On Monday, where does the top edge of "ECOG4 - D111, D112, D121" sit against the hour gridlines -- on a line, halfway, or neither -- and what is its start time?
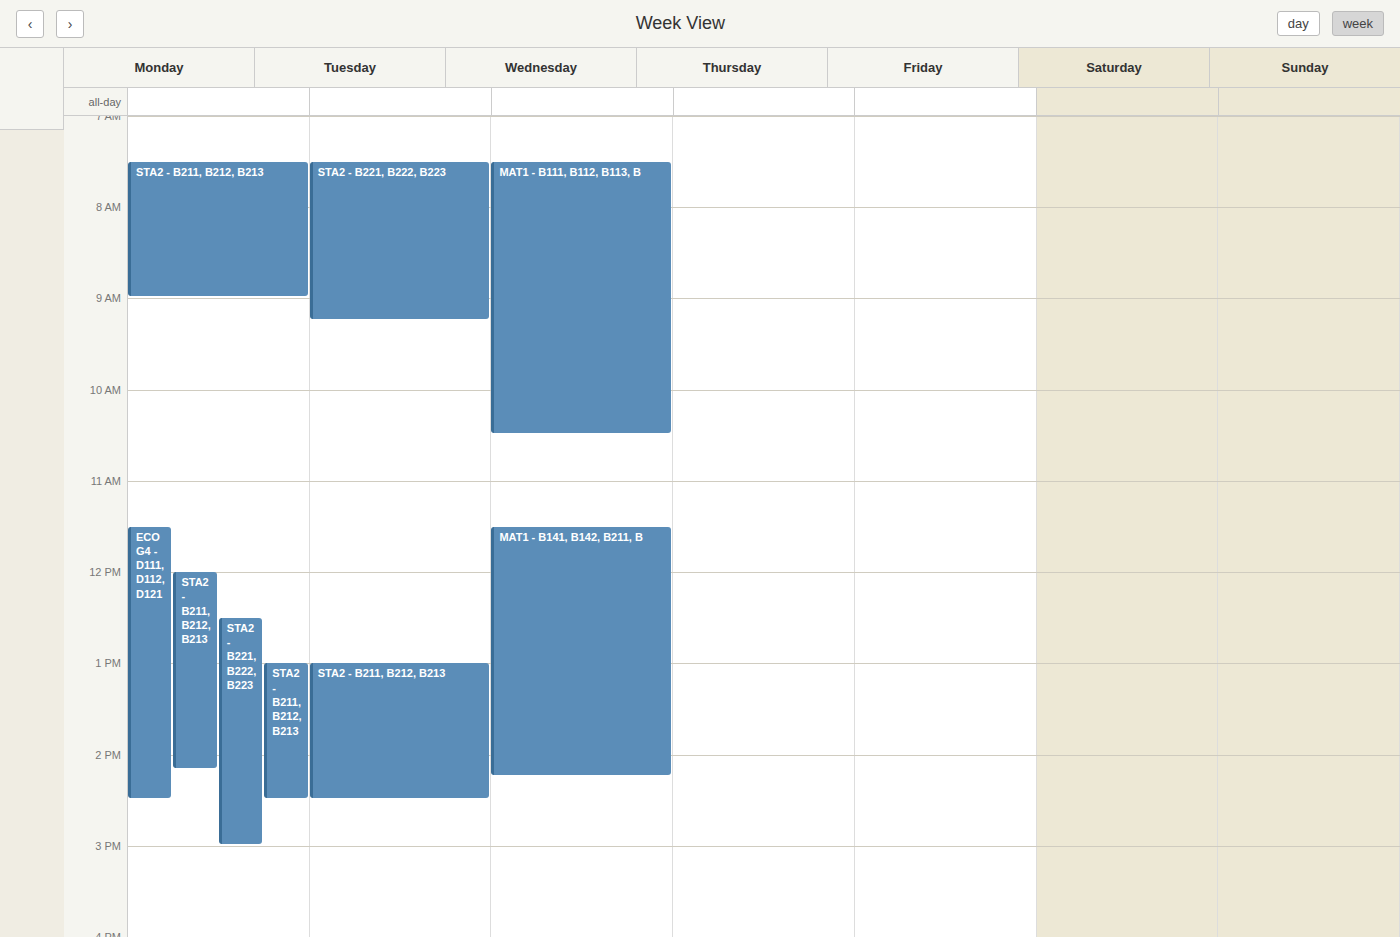
11:30 AM -- halfway between the 11 AM and 12 PM lines.